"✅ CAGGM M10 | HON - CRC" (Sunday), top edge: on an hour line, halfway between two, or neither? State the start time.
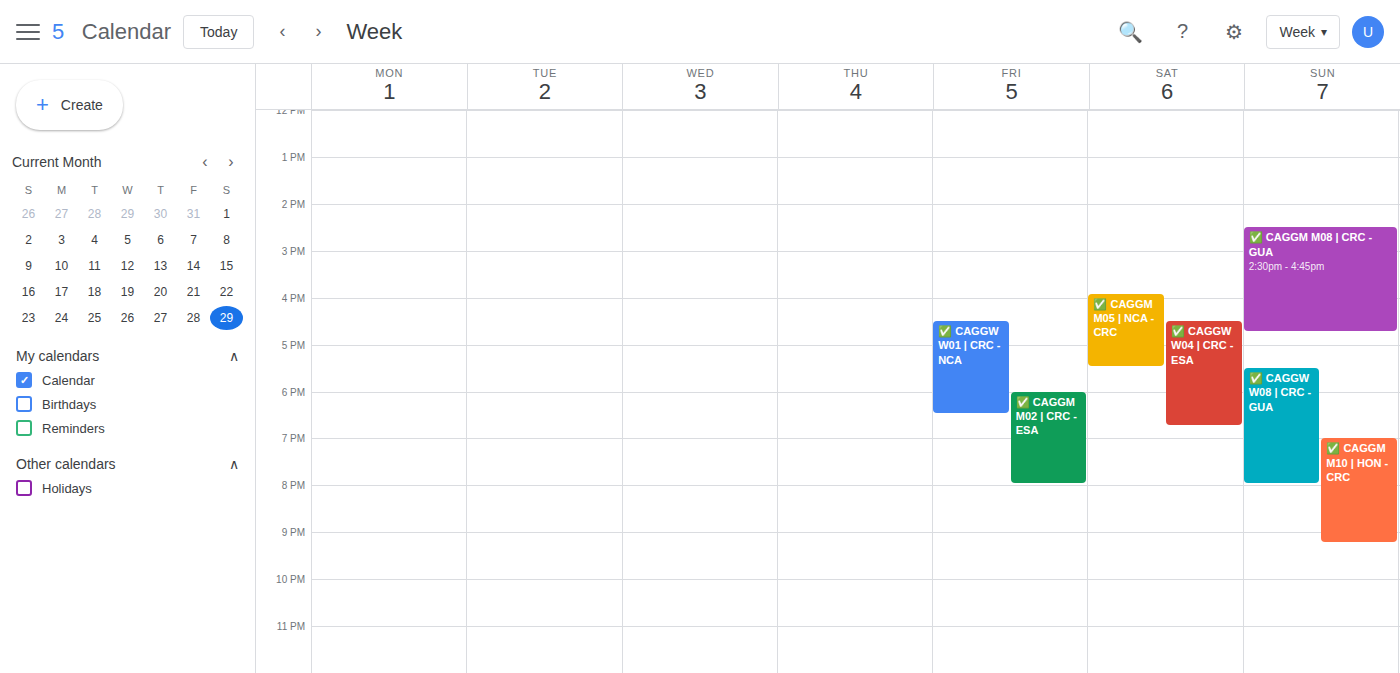
7:00 PM -- exactly on the 7 PM line.